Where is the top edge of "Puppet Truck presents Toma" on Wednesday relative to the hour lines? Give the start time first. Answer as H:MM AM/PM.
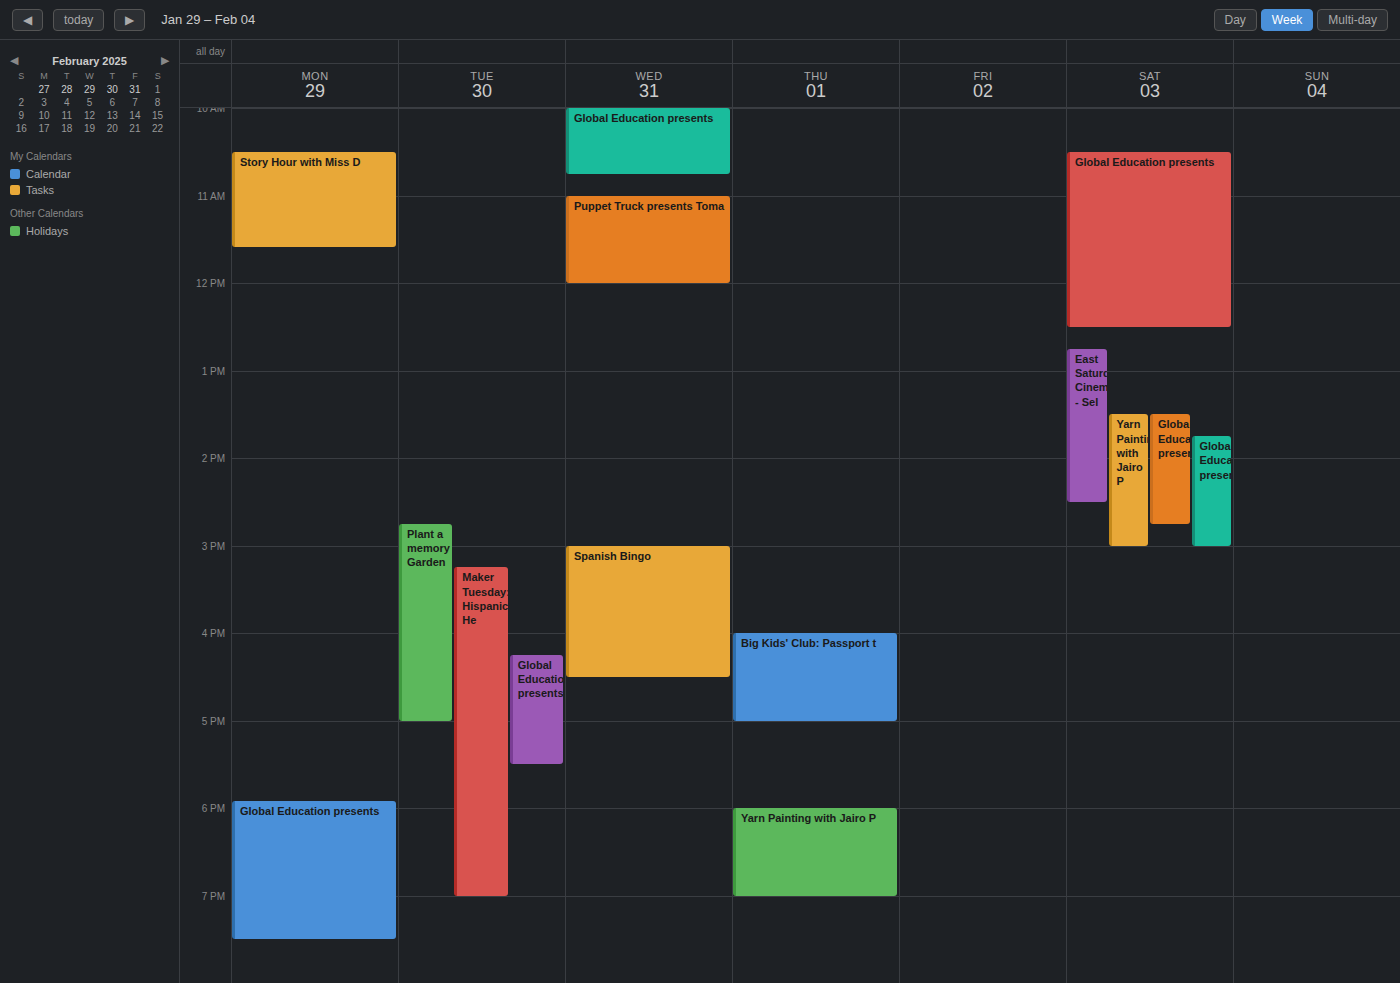
11:00 AM -- exactly on the 11 AM line.